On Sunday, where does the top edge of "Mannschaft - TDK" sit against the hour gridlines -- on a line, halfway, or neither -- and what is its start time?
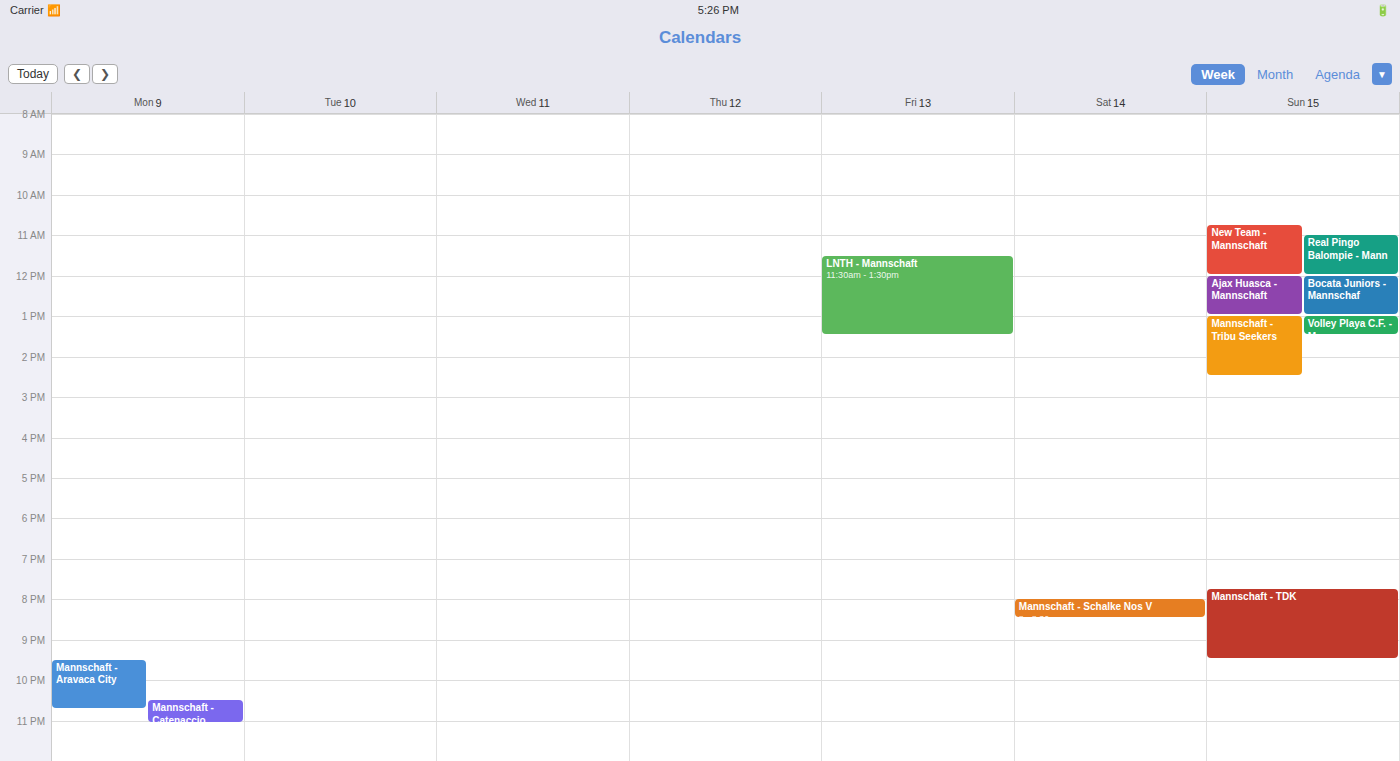
19:45 -- neither: three quarters of the way from the 19:00 line to the 20:00 line.